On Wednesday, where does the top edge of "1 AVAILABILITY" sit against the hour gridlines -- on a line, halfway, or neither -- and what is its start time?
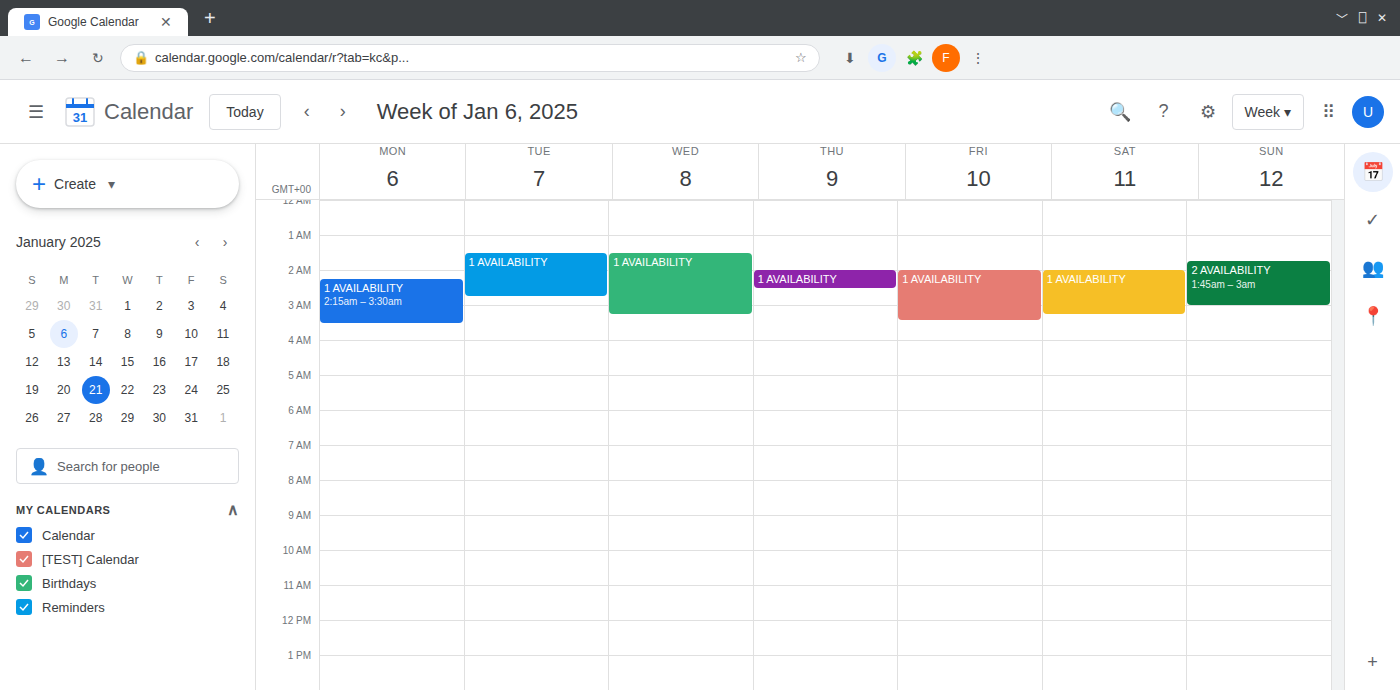
1:30 AM -- halfway between the 1 AM and 2 AM lines.